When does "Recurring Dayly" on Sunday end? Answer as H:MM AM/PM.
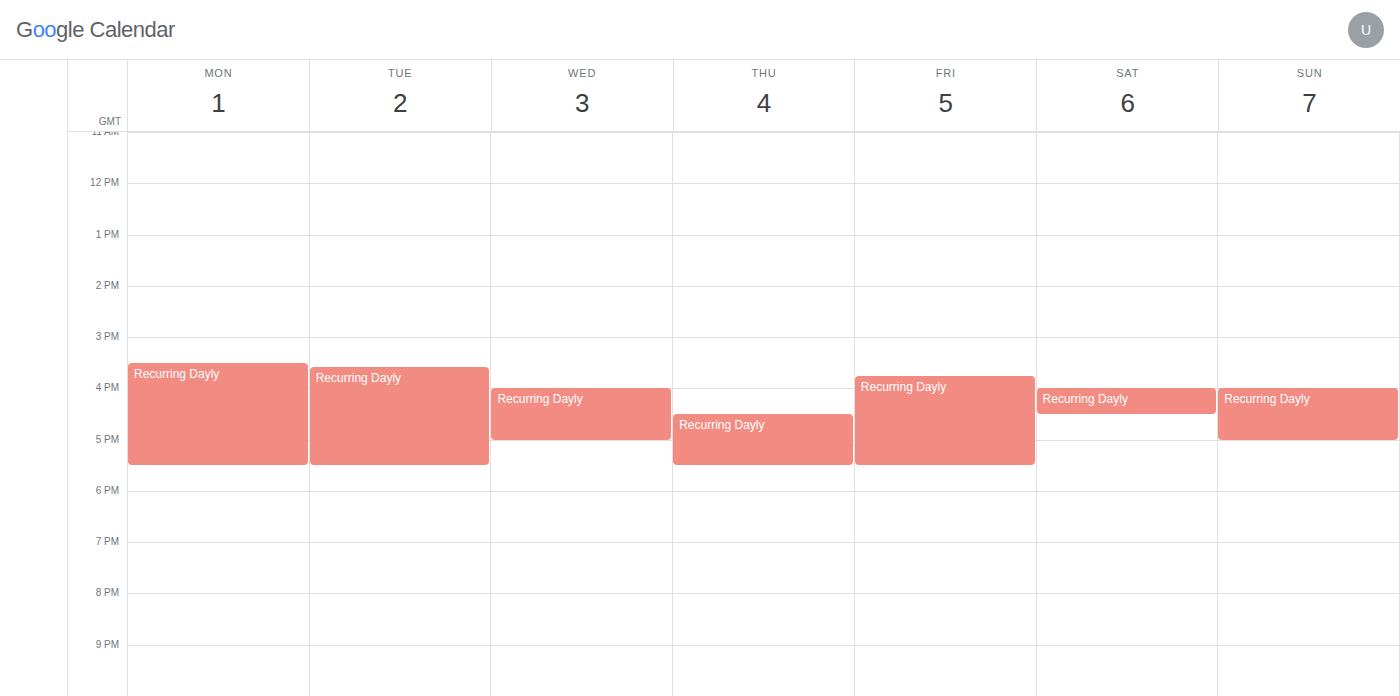
5:00 PM